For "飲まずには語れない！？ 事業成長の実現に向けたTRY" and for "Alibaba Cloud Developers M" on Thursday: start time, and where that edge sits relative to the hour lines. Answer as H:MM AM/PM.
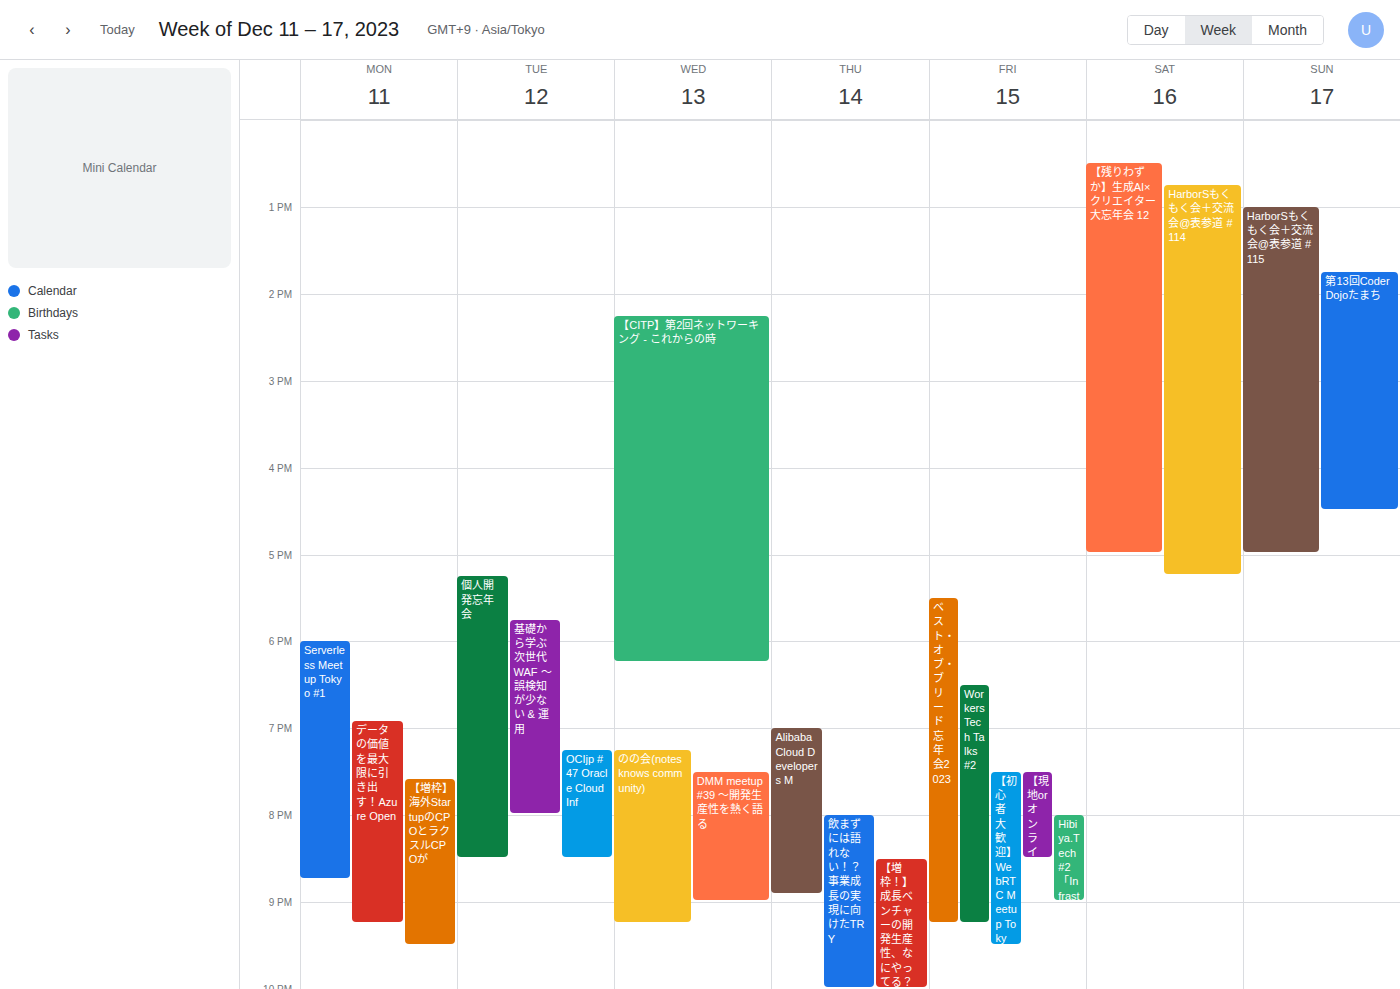
"飲まずには語れない！？ 事業成長の実現に向けたTRY": 8:00 PM, exactly on the 8 PM line. "Alibaba Cloud Developers M": 7:00 PM, exactly on the 7 PM line.